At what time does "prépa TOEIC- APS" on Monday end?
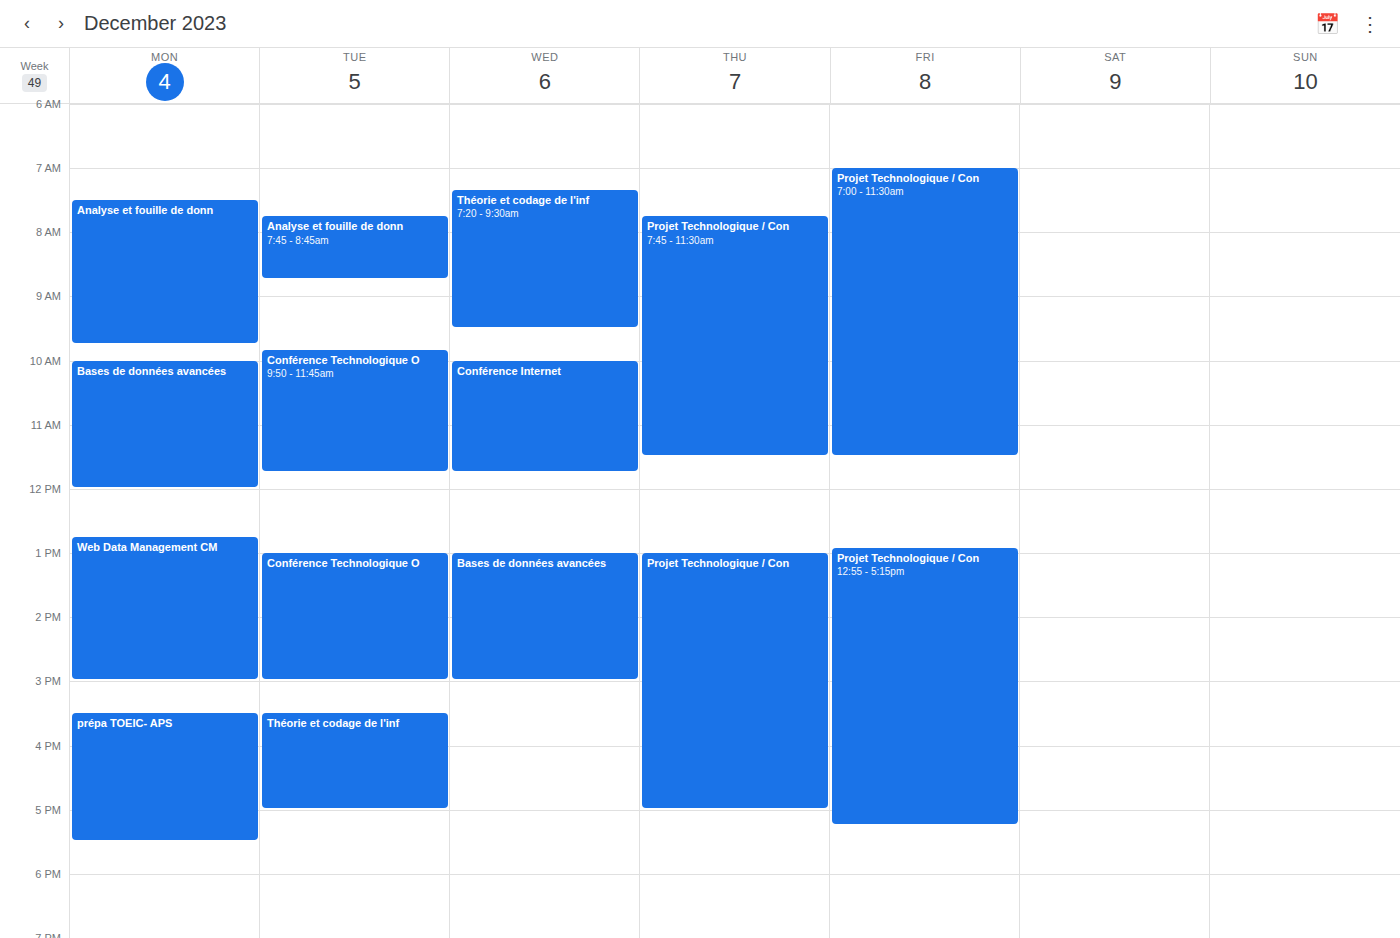
5:30 PM